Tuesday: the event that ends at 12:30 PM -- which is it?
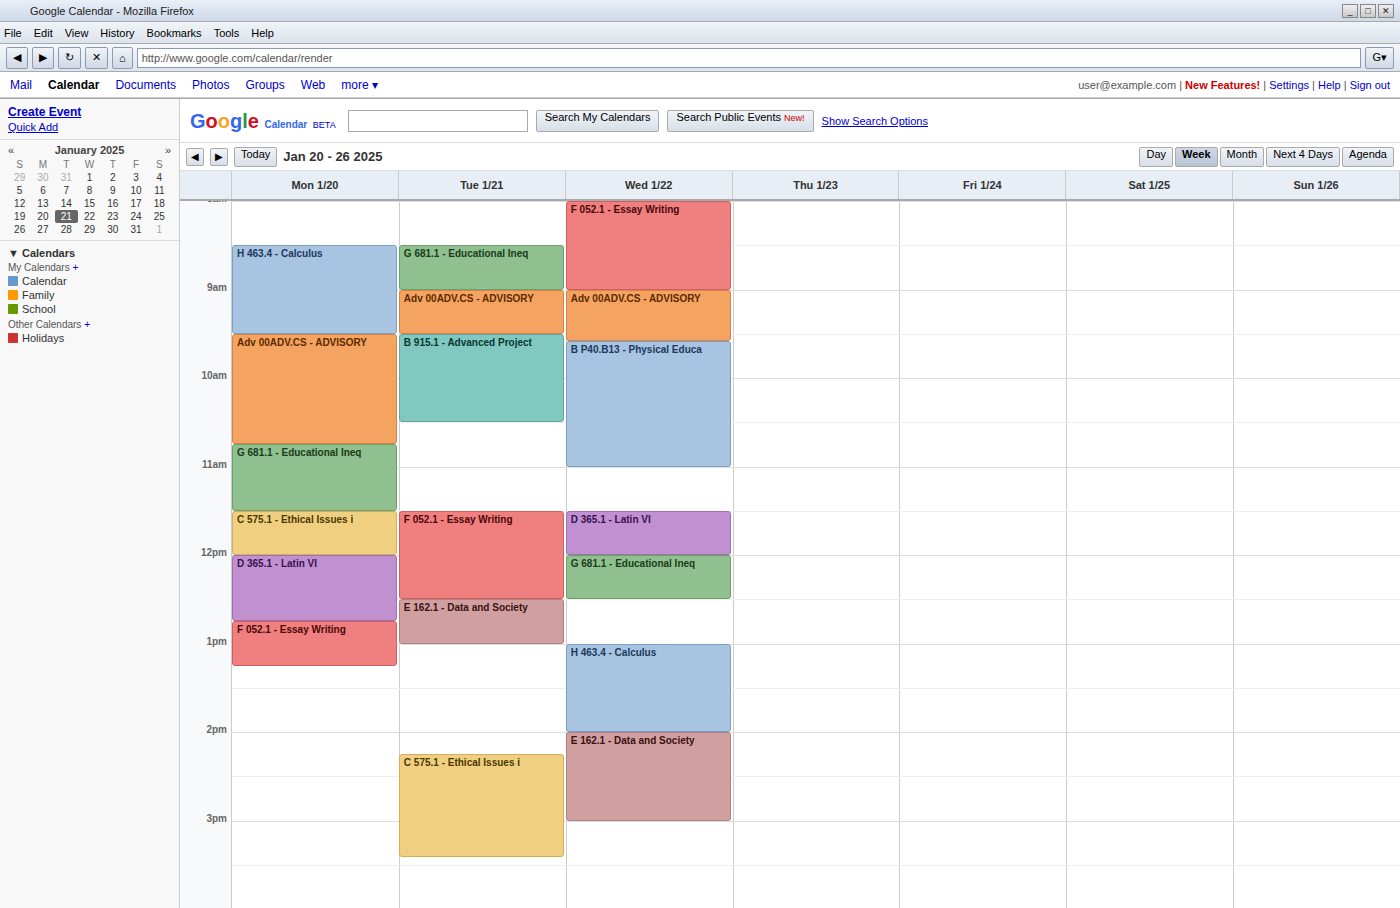
"F 052.1 - Essay Writing"